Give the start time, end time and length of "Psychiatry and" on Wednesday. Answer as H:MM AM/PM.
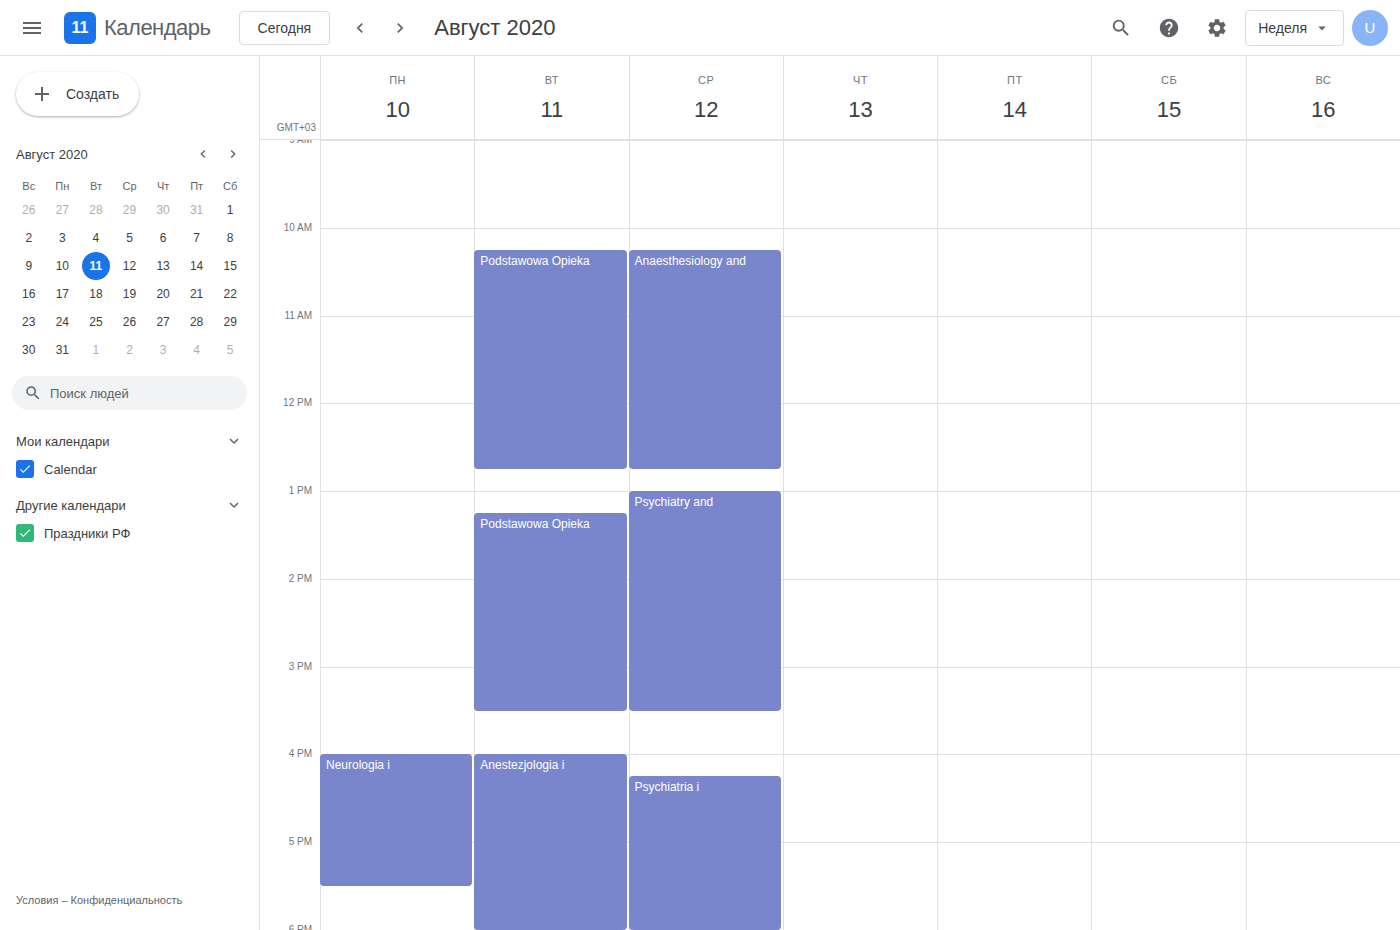
1:00 PM to 3:30 PM, 2 hours 30 minutes